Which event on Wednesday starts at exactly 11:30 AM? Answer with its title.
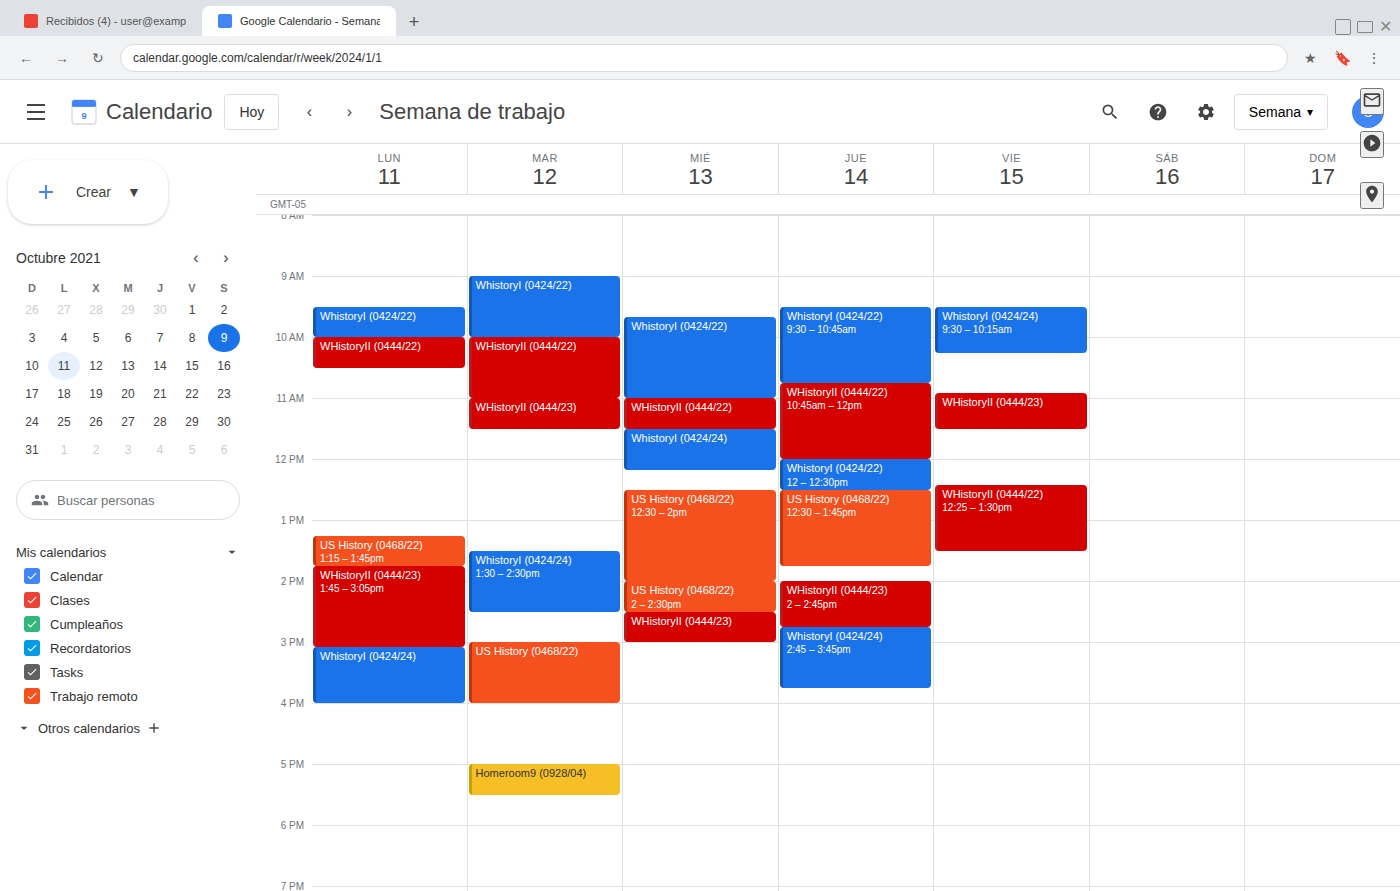
"WhistoryI (0424/24)"